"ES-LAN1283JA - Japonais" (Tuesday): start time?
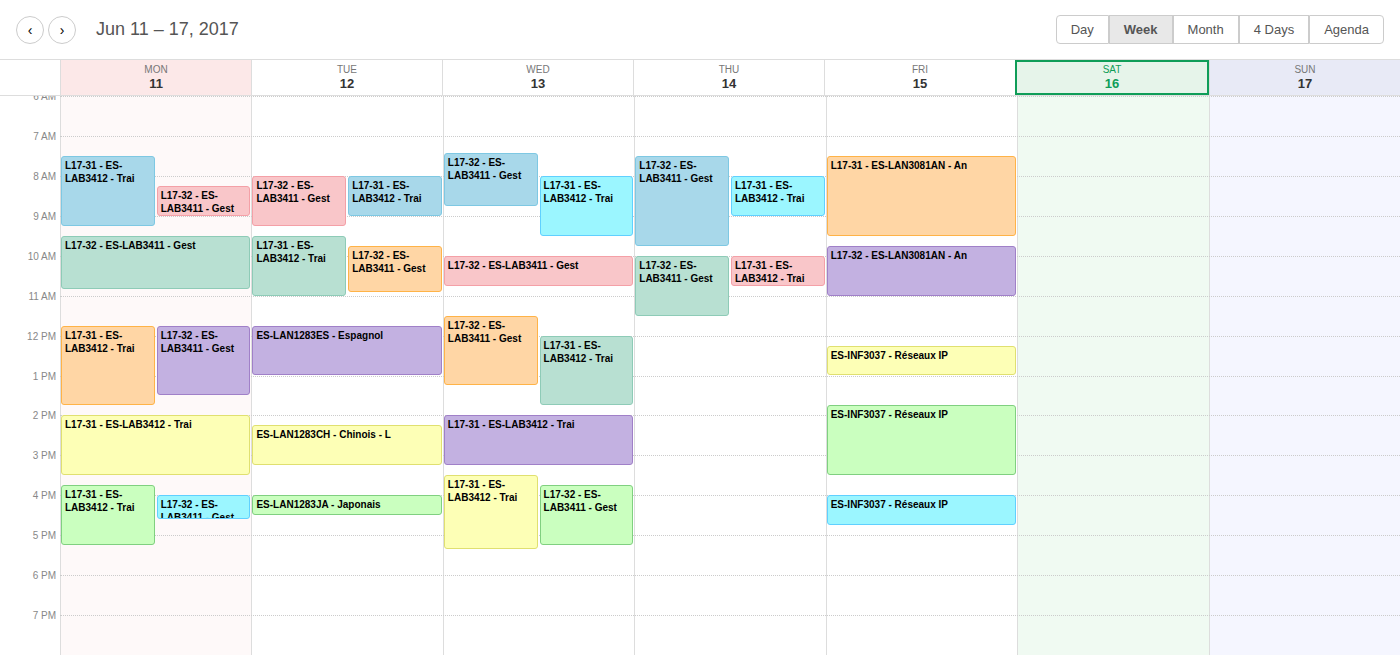
16:00